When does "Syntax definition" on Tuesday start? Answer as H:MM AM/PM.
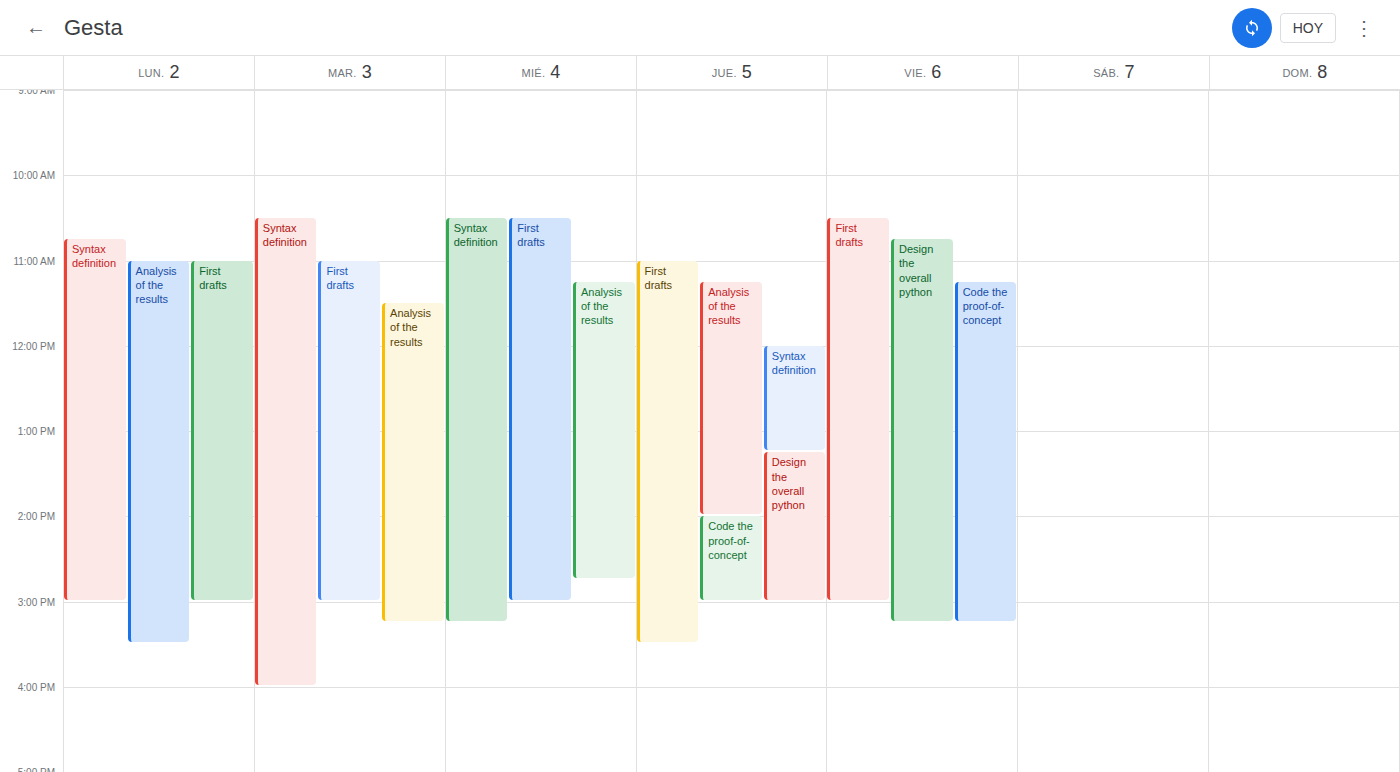
10:30 AM